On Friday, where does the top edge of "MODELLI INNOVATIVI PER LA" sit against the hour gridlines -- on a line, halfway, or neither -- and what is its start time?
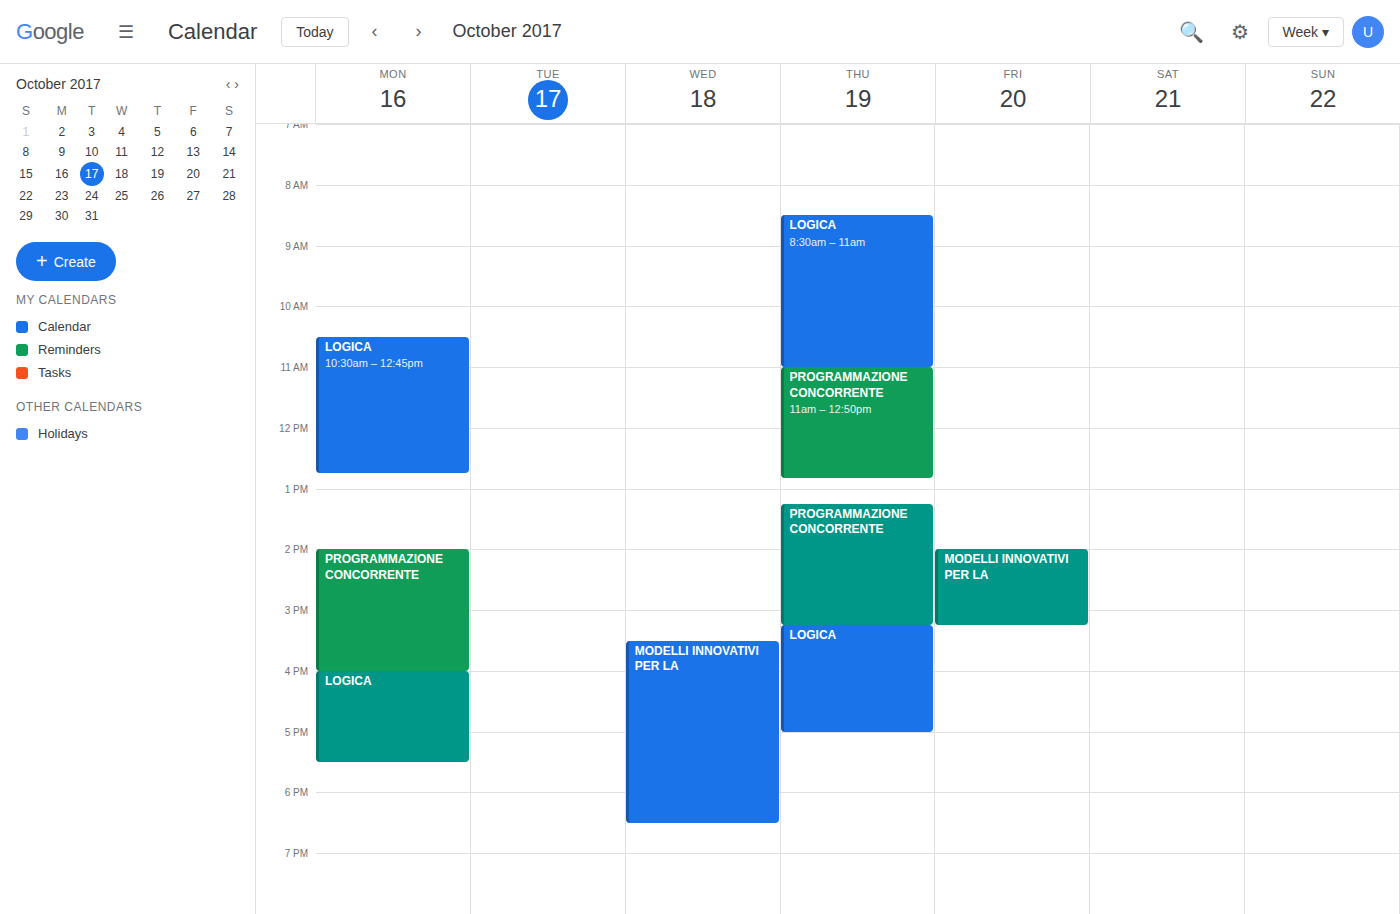
2:00 PM -- exactly on the 2 PM line.